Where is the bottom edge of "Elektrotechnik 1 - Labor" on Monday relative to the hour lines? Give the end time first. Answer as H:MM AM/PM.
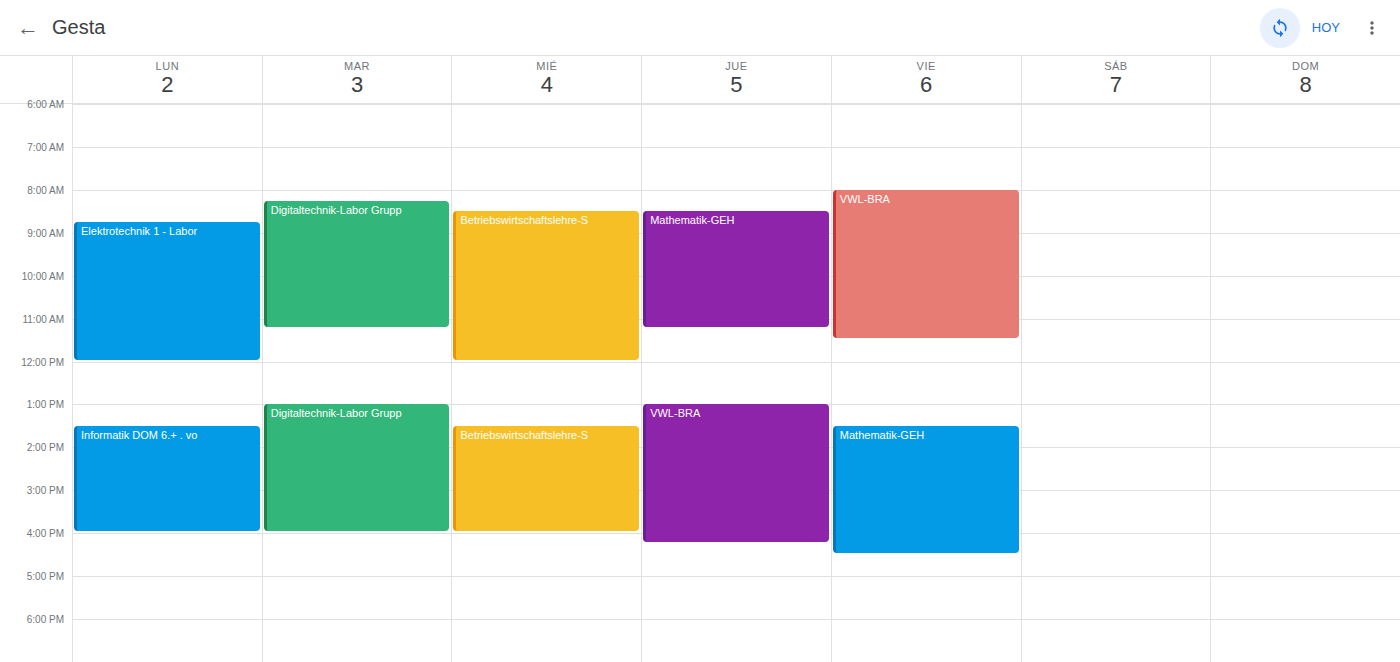
12:00 PM -- exactly on the 12 PM line.